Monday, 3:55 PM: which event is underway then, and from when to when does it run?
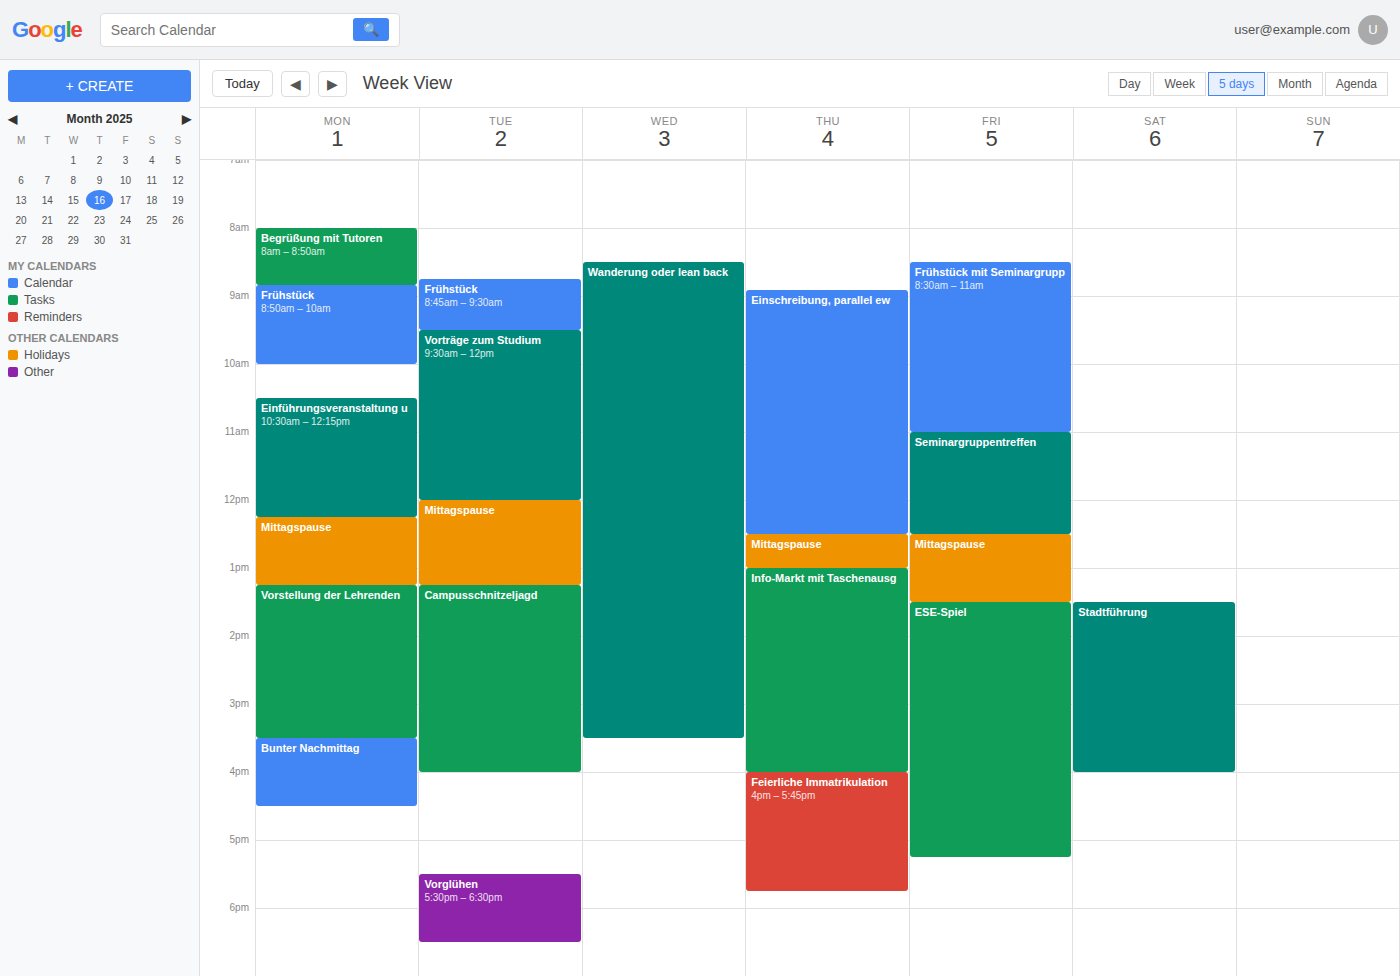
"Bunter Nachmittag", 3:30 PM to 4:30 PM